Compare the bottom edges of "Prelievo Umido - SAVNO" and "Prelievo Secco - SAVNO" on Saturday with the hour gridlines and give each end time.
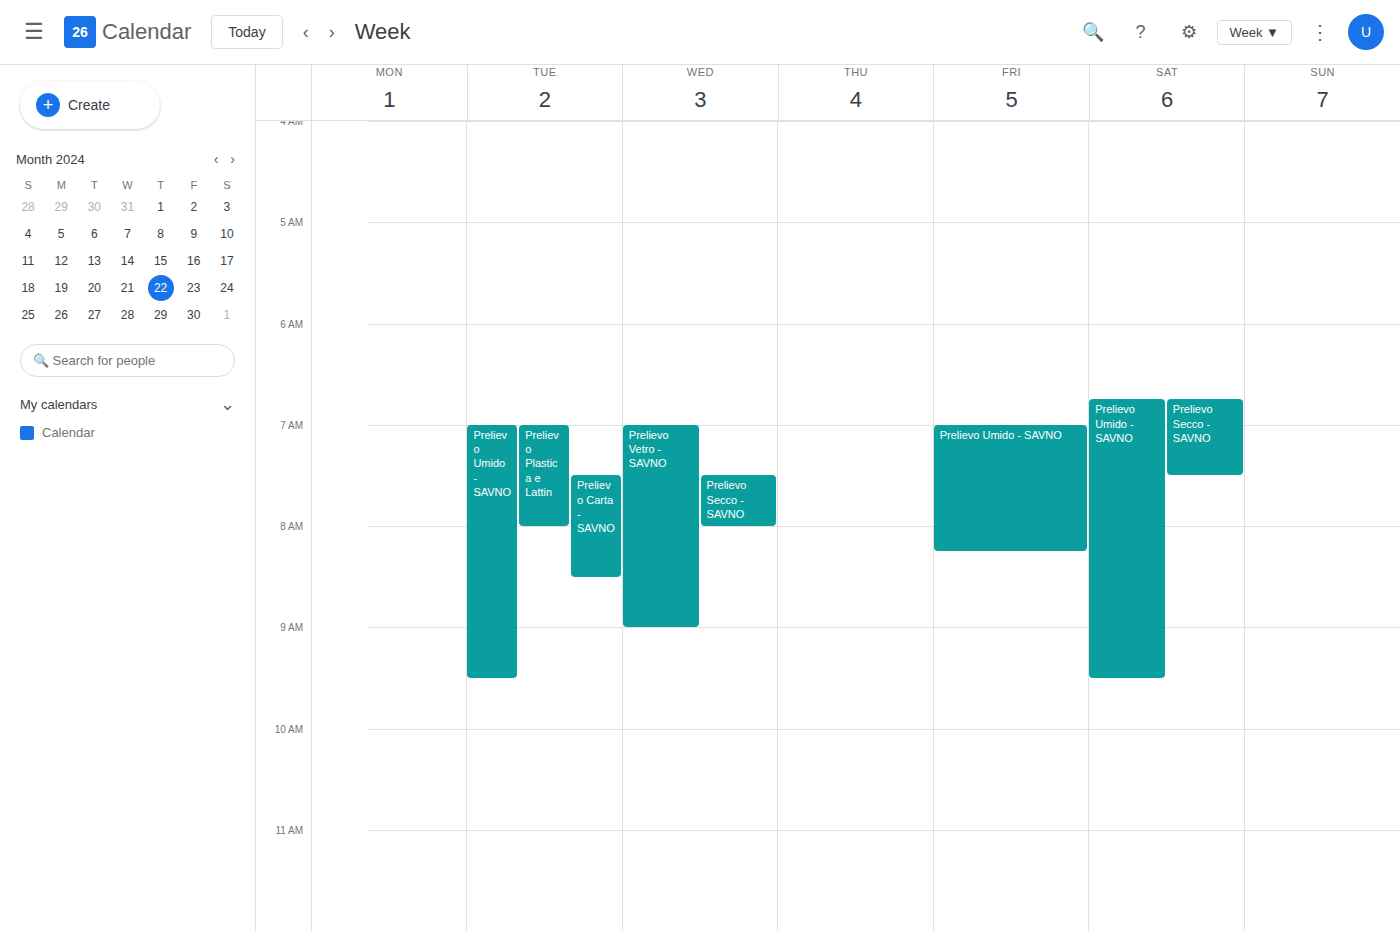
"Prelievo Umido - SAVNO": 09:30, halfway between the 09:00 and 10:00 lines. "Prelievo Secco - SAVNO": 07:30, halfway between the 07:00 and 08:00 lines.